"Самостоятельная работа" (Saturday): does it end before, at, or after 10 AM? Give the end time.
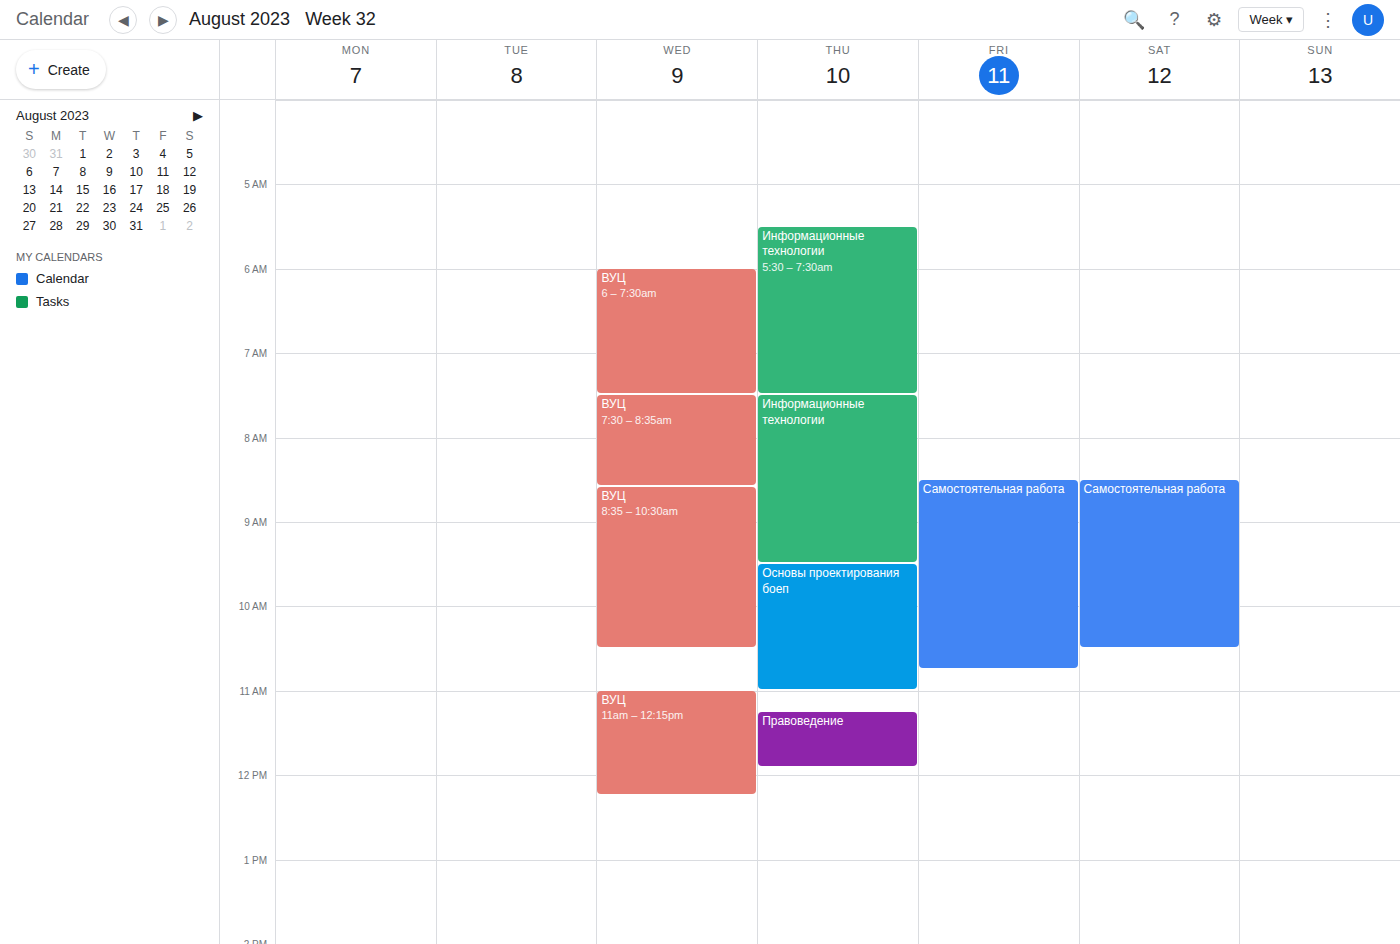
10:30 AM -- after 10 AM, 30 minutes below the 10 AM line.